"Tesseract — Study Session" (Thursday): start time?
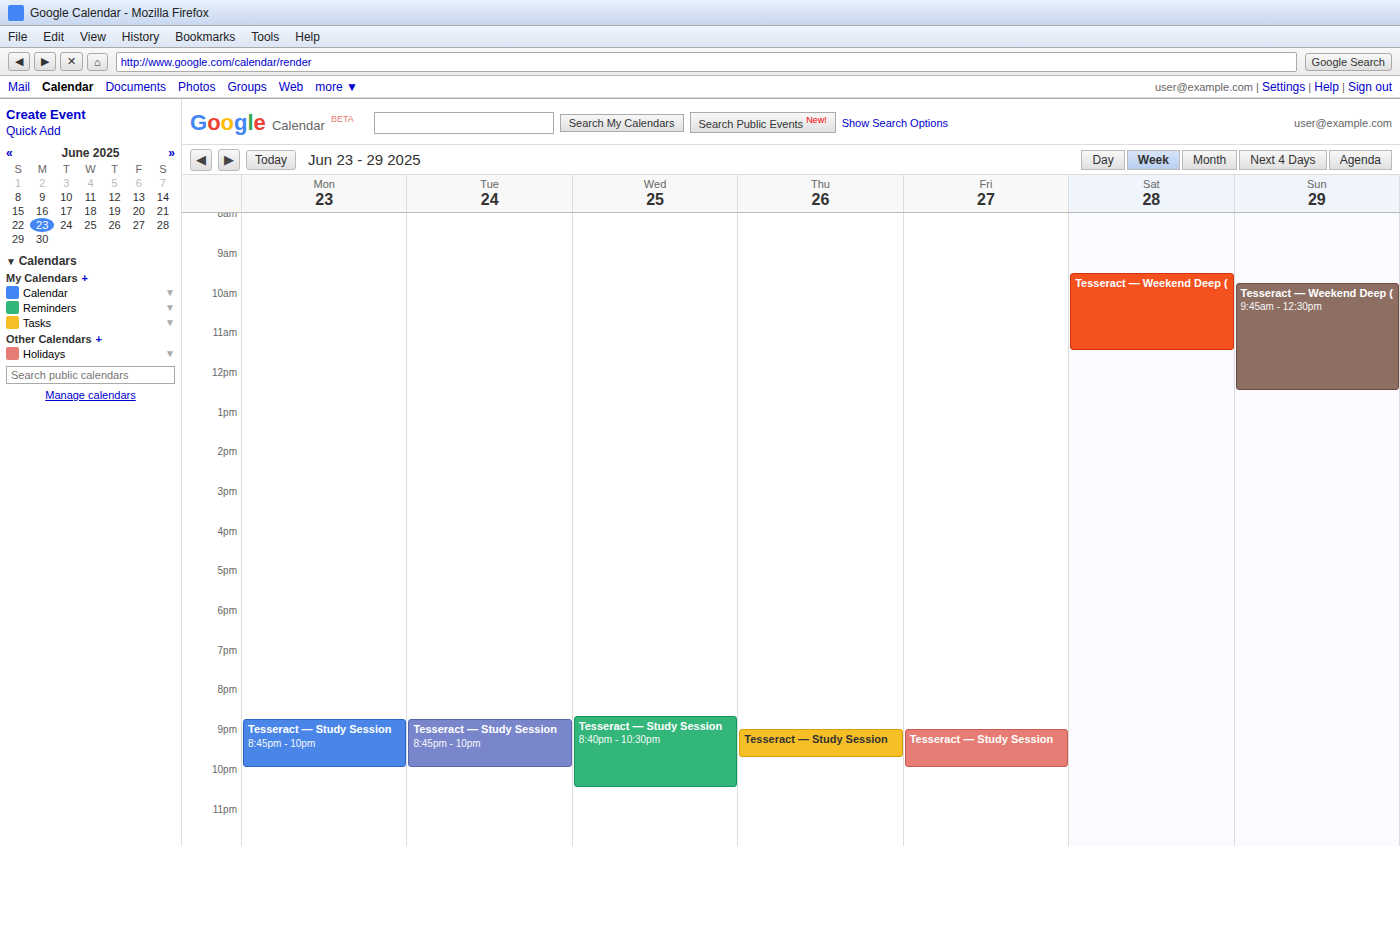
9:00 PM